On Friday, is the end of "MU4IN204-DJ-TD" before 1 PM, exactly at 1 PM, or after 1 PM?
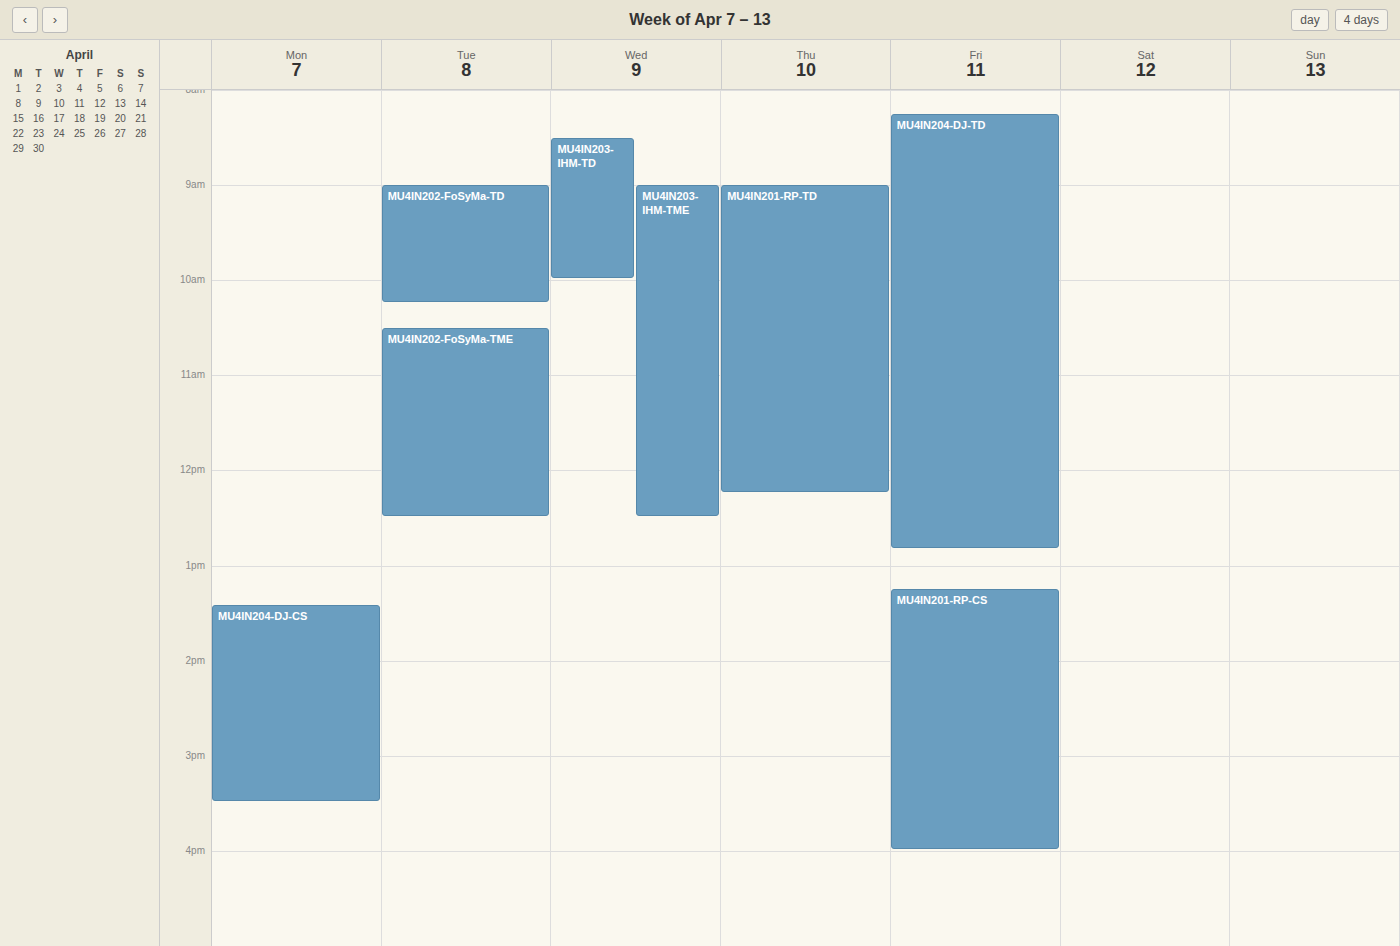
12:50 PM -- before 1 PM, 10 minutes above the 1 PM line.